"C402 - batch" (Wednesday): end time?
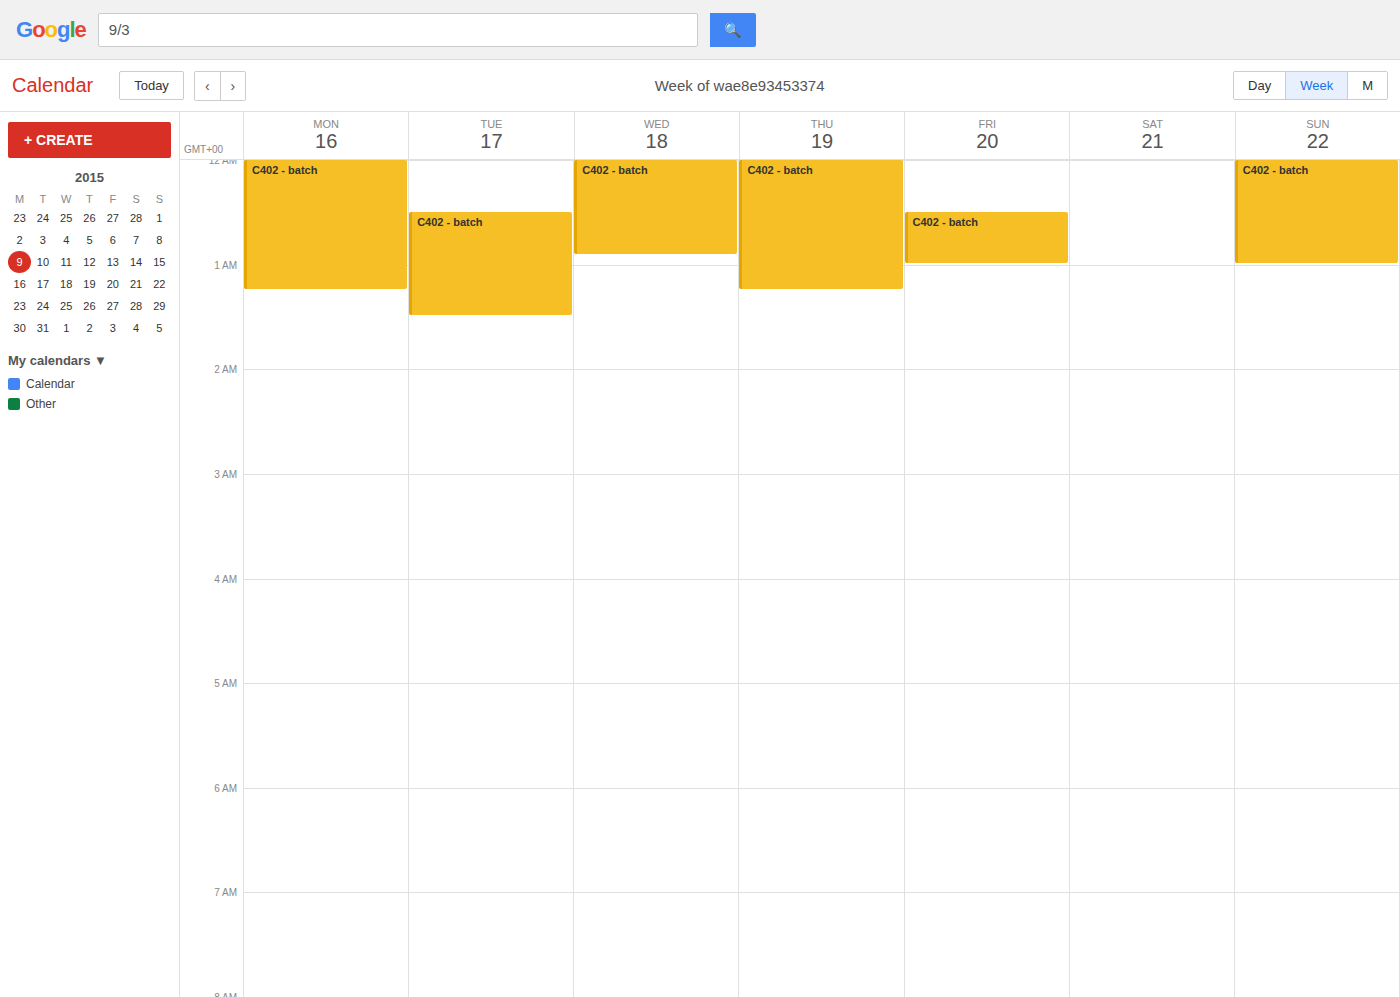
12:55 AM